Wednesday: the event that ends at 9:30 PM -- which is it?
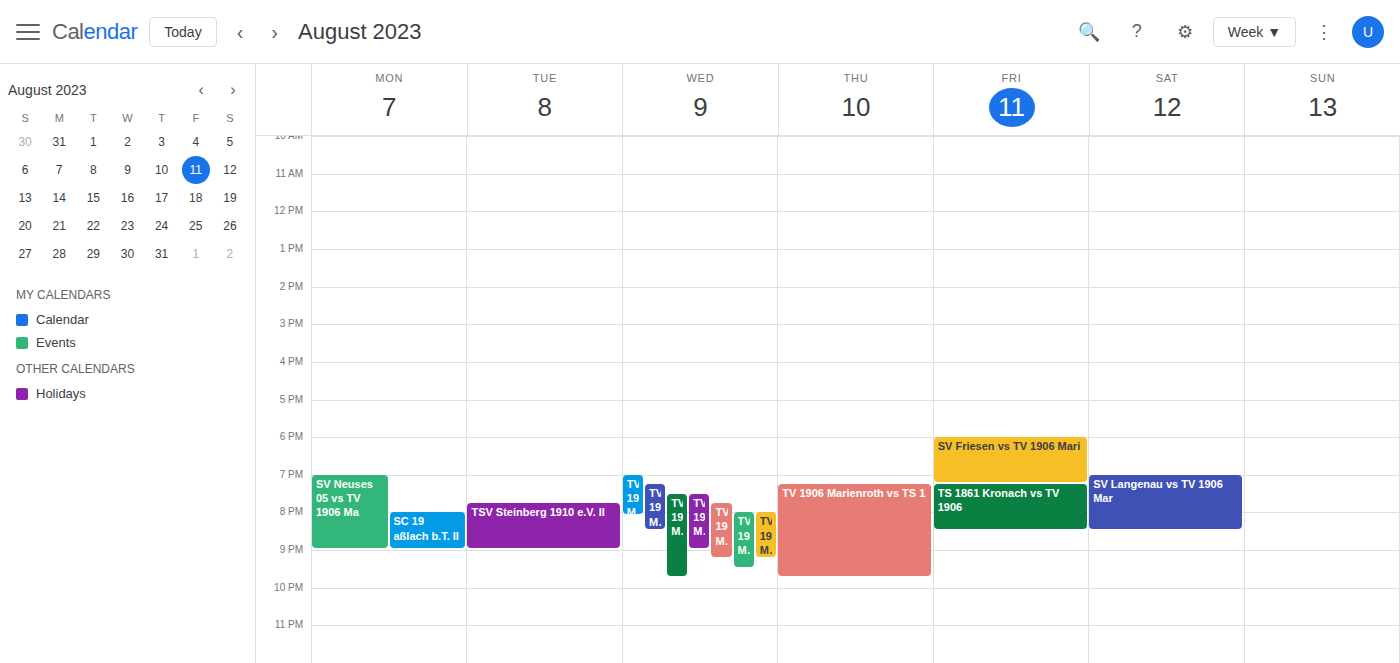
"TV 1906 Marienroth vs TSV"